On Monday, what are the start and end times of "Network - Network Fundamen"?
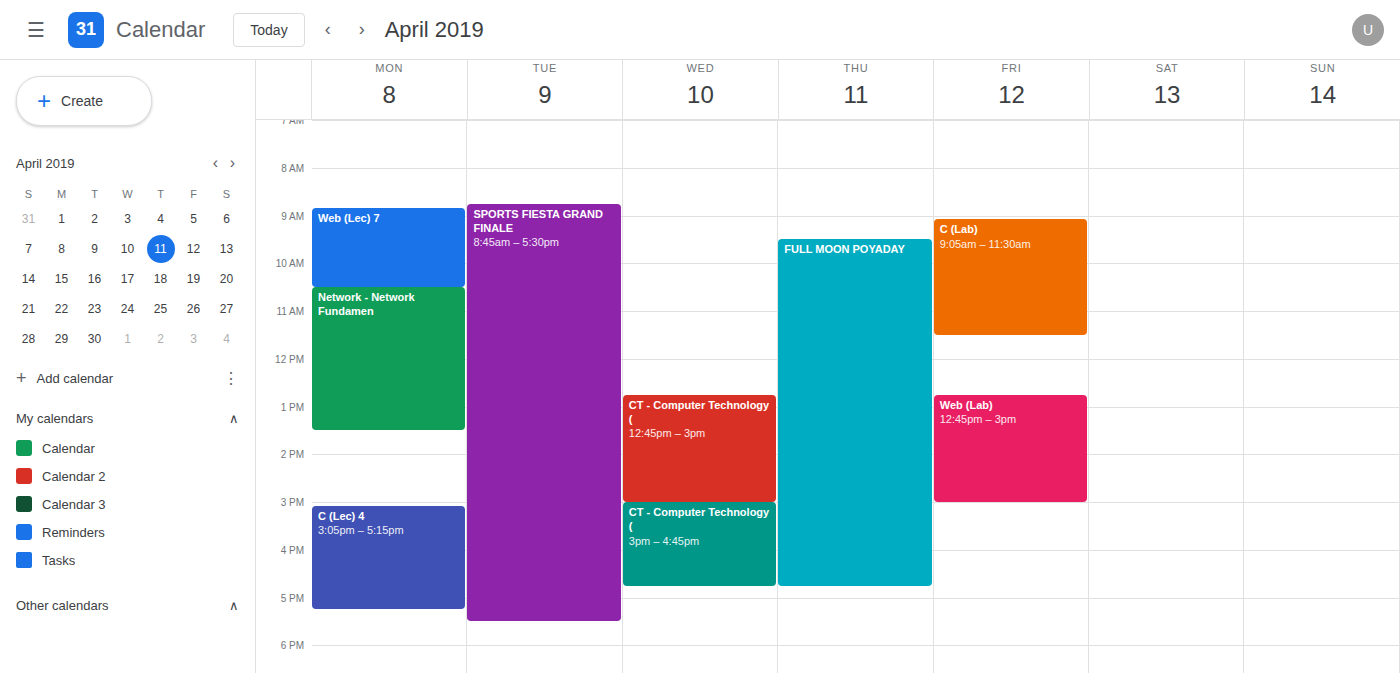
10:30 AM to 1:30 PM